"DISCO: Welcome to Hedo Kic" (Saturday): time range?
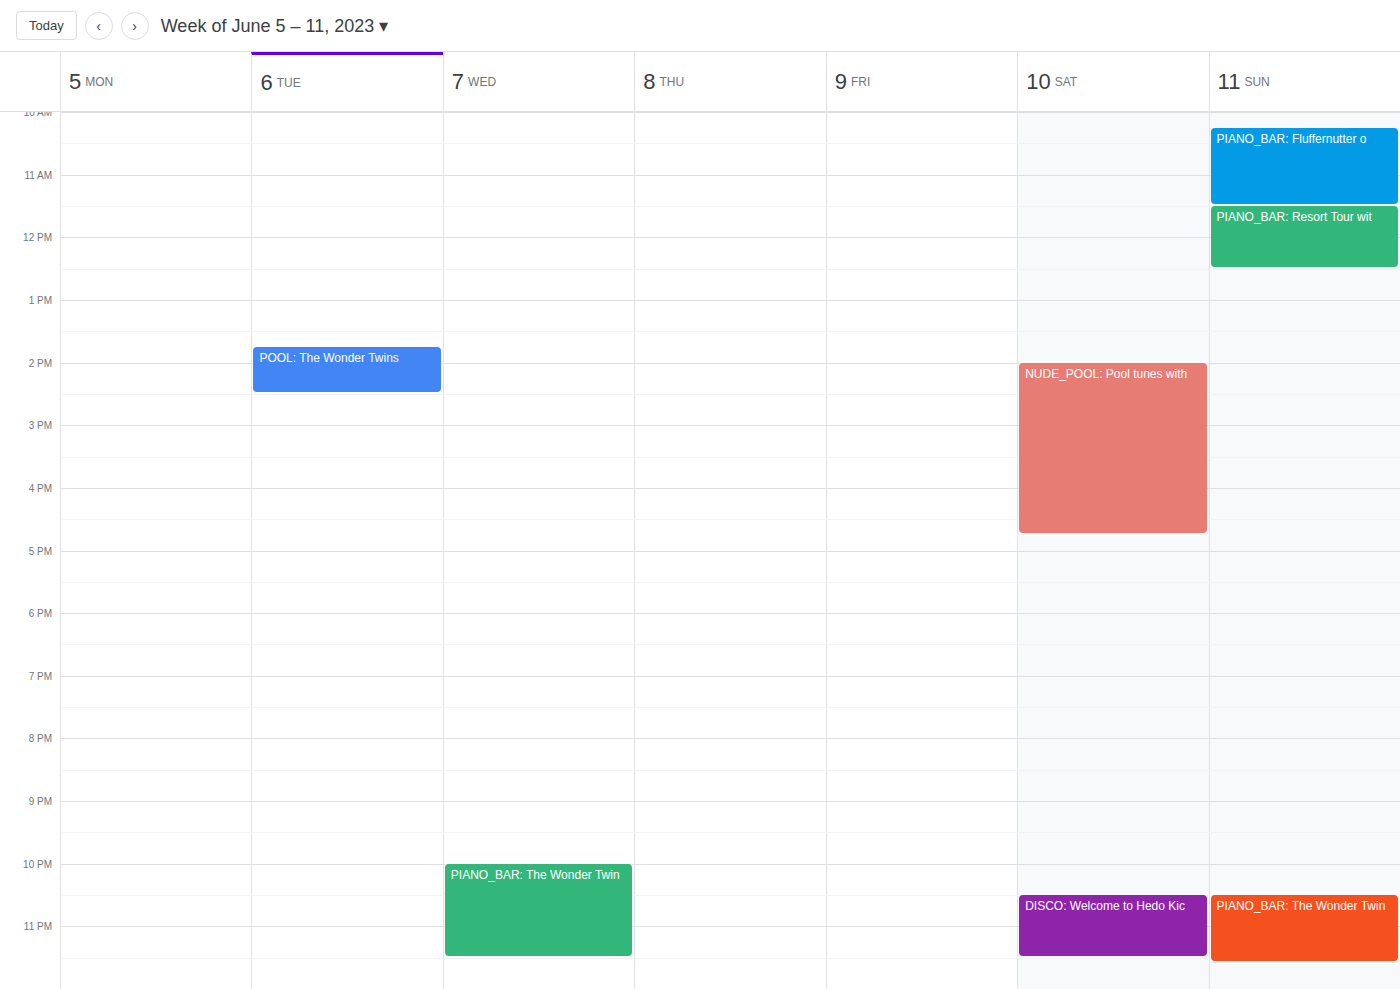
10:30 PM to 11:30 PM